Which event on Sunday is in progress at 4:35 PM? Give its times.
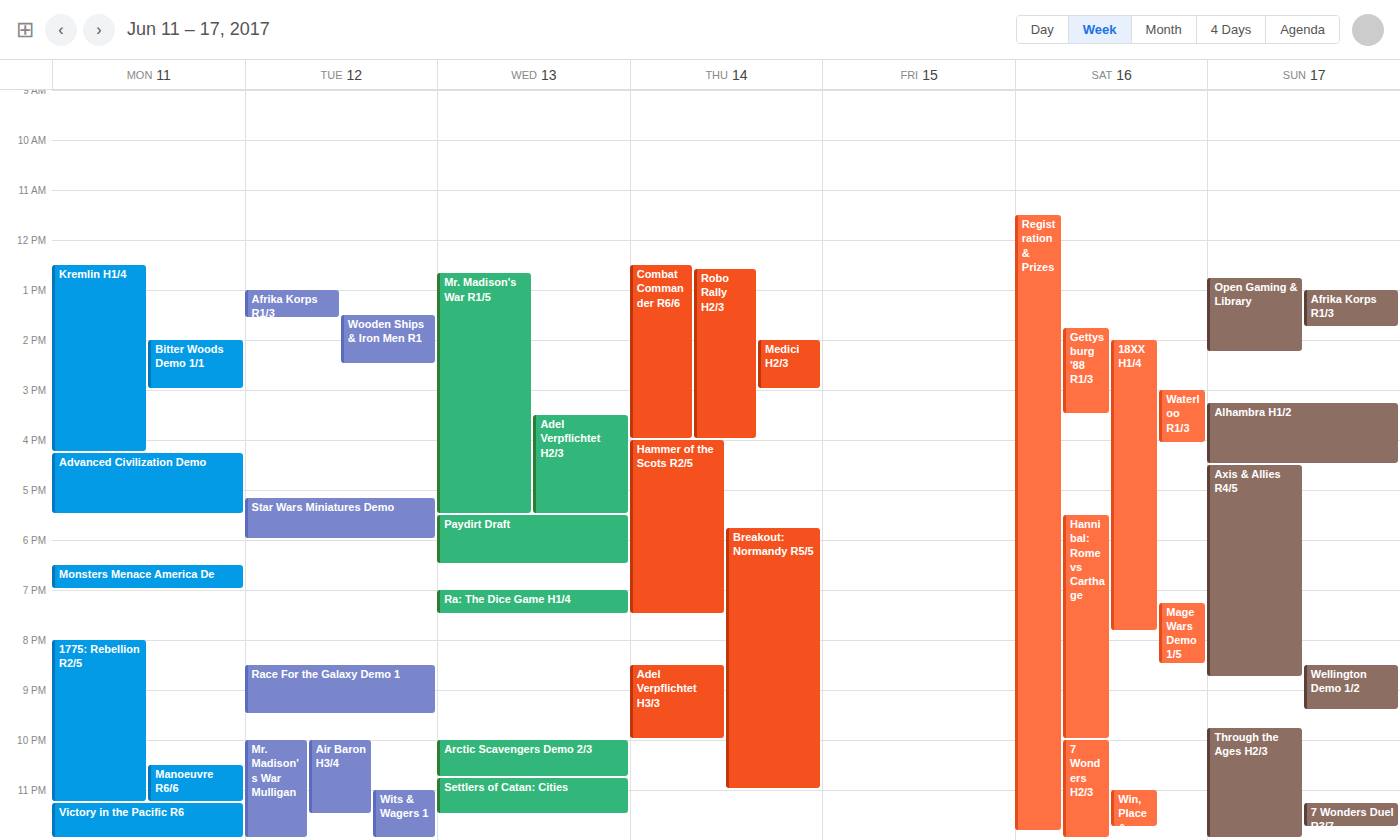
"Axis & Allies R4/5", 4:30 PM to 8:45 PM